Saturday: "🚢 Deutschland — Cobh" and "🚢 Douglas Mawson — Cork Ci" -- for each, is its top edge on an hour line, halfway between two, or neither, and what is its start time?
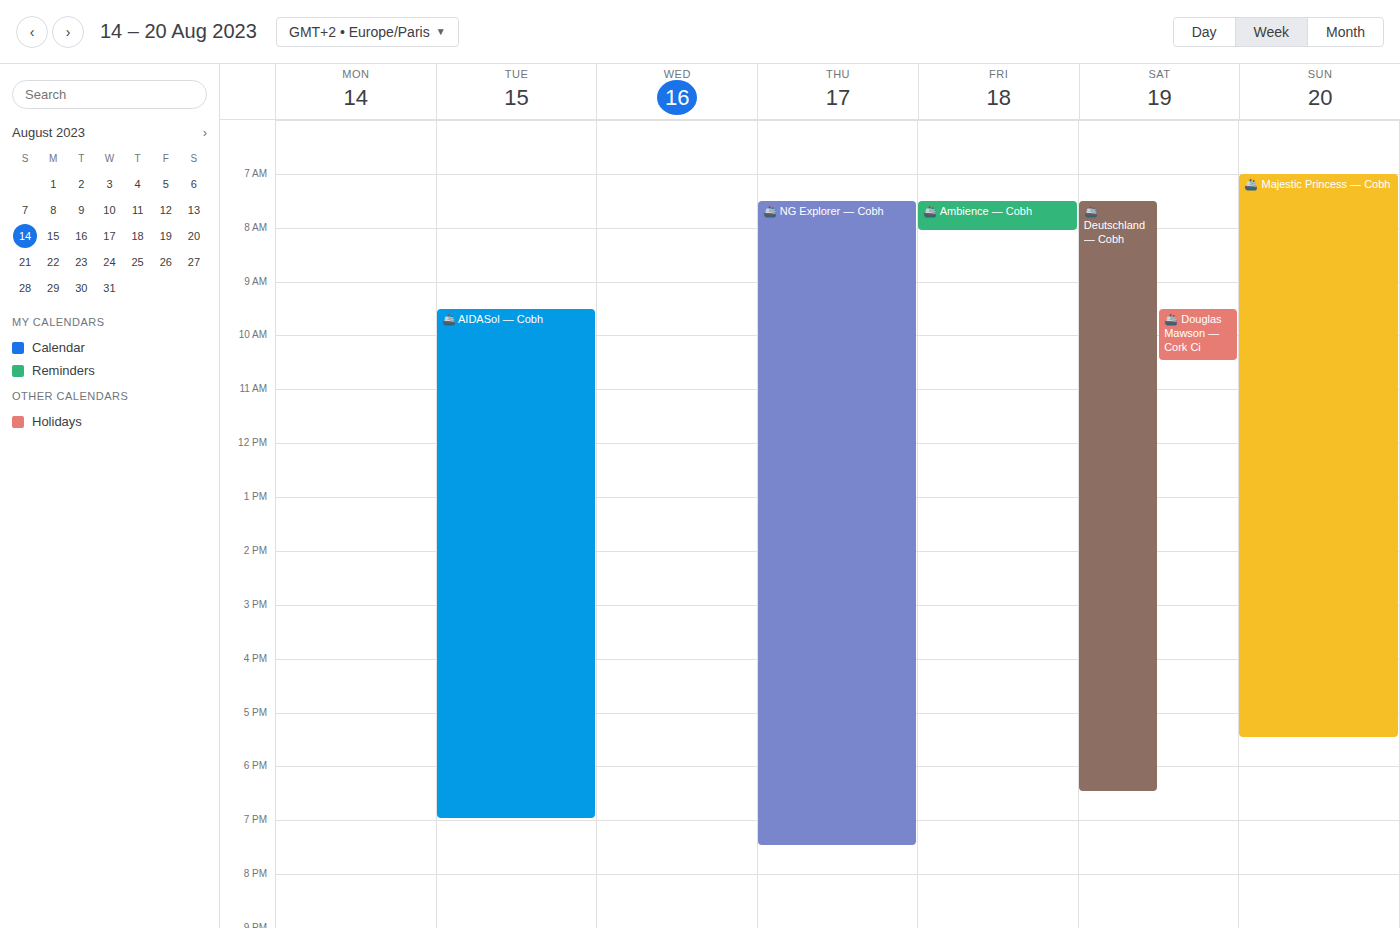
"🚢 Deutschland — Cobh": 7:30 AM, halfway between the 7 AM and 8 AM lines. "🚢 Douglas Mawson — Cork Ci": 9:30 AM, halfway between the 9 AM and 10 AM lines.